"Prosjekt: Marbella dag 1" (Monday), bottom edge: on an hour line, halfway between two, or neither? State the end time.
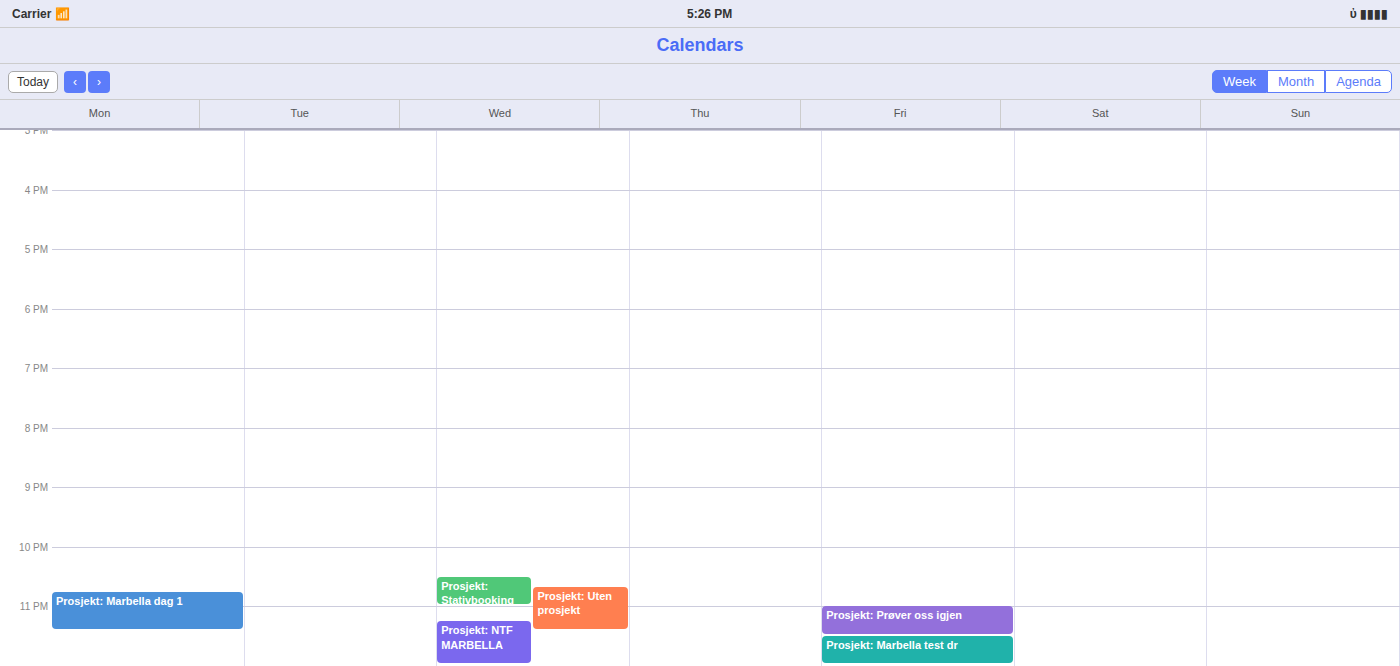
23:25 -- neither: 25 minutes below the 23:00 line and 35 minutes above the 24:00 line.